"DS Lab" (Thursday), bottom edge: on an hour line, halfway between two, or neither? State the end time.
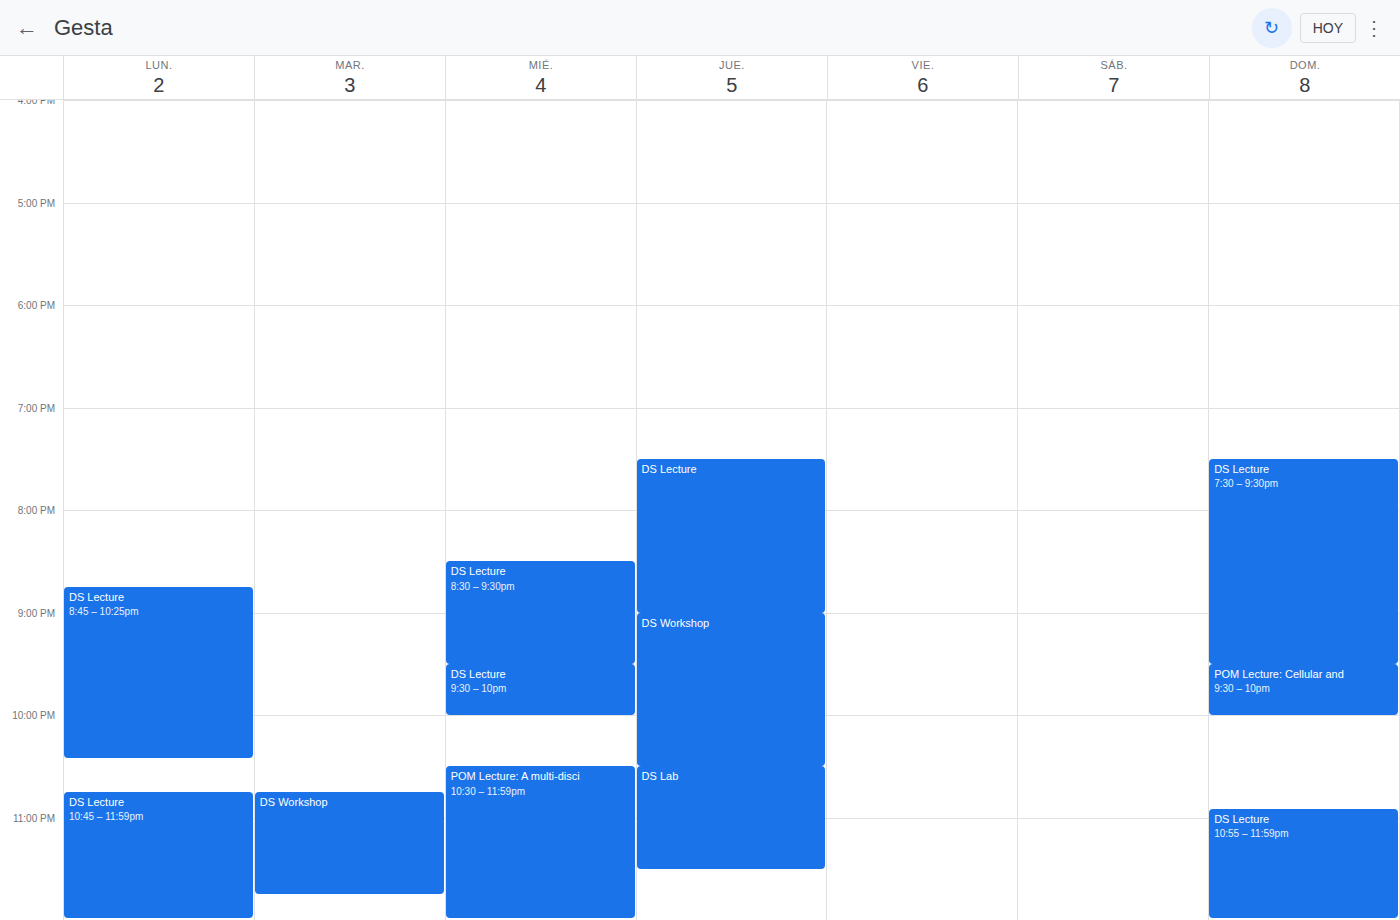
11:30 PM -- halfway between the 11 PM and 12 AM lines.